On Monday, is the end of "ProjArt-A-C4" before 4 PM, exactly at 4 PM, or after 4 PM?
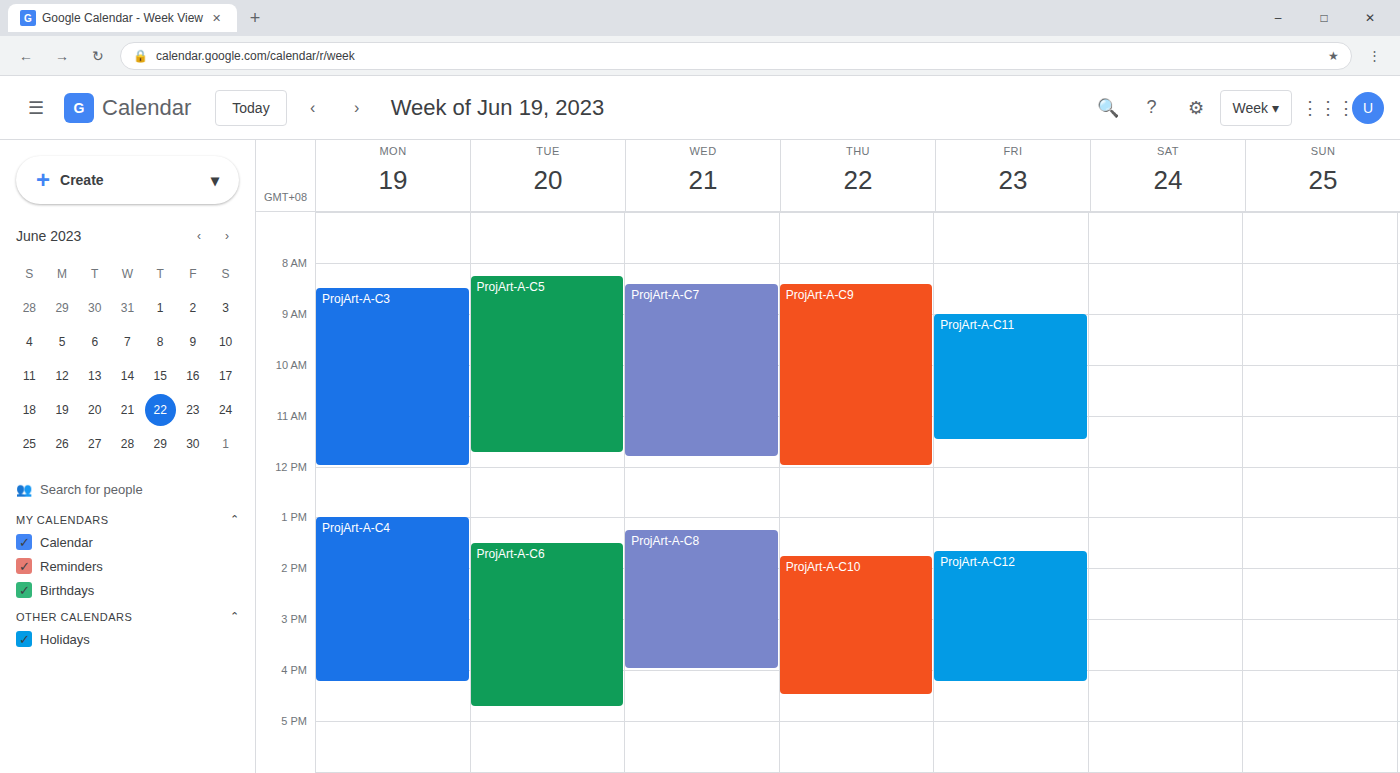
4:15 PM -- after 4 PM, 15 minutes below the 4 PM line.